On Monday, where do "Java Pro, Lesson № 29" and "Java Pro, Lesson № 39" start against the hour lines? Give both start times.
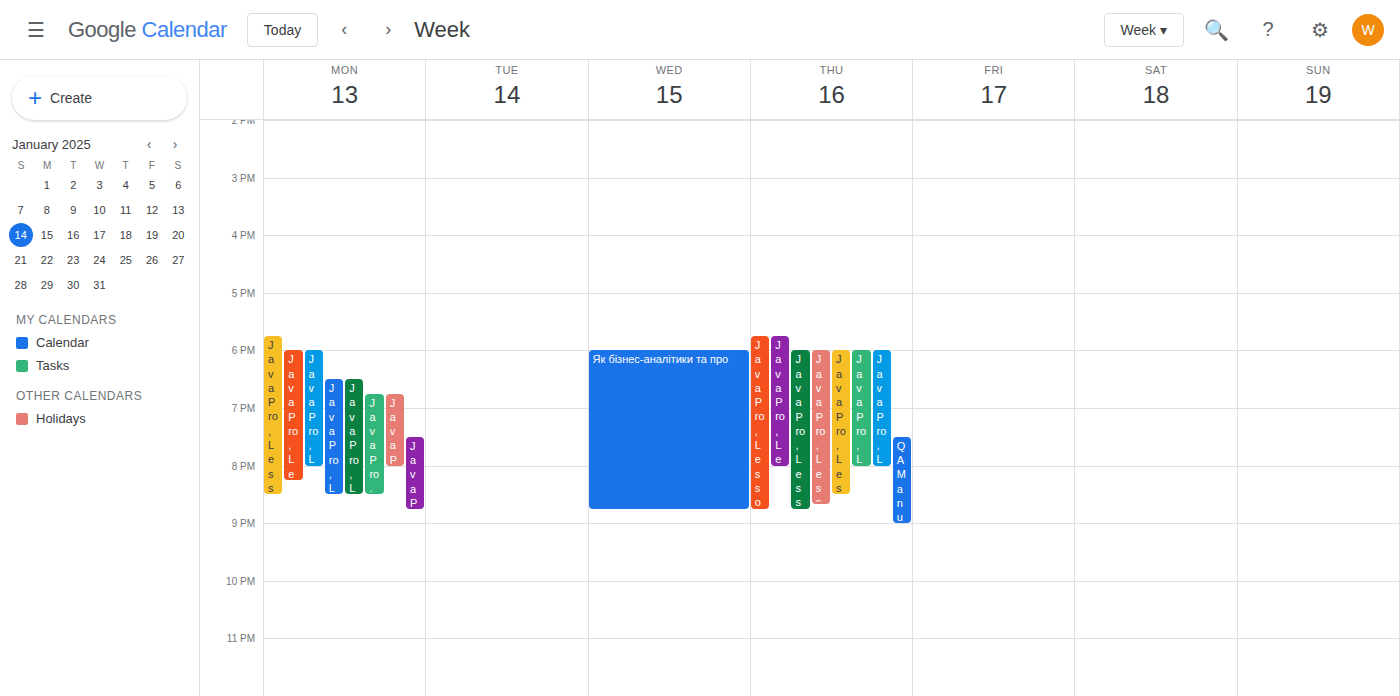
"Java Pro, Lesson № 29": 6:30 PM, halfway between the 6 PM and 7 PM lines. "Java Pro, Lesson № 39": 7:30 PM, halfway between the 7 PM and 8 PM lines.